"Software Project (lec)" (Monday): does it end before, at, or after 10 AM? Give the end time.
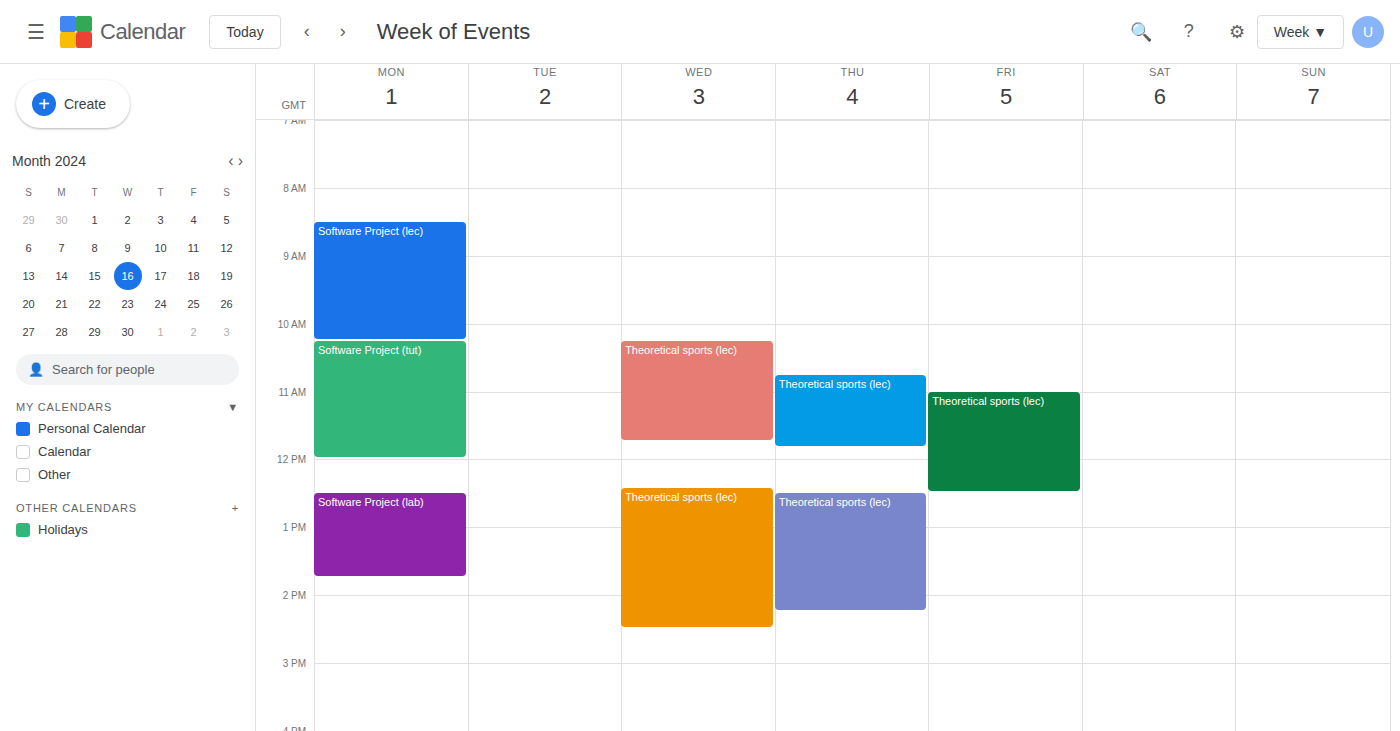
10:15 AM -- after 10 AM, 15 minutes below the 10 AM line.